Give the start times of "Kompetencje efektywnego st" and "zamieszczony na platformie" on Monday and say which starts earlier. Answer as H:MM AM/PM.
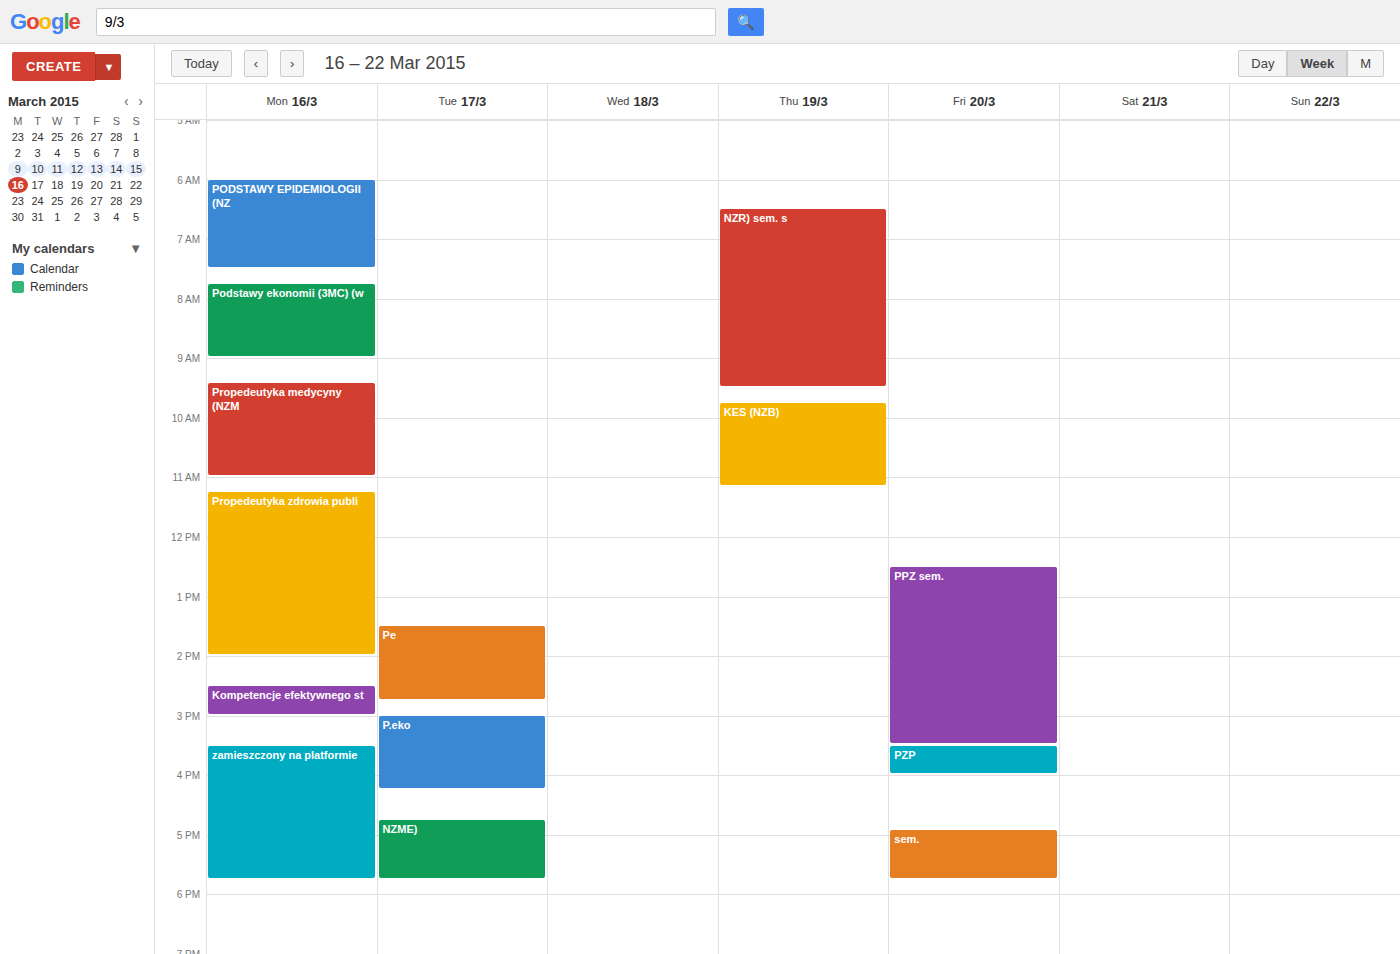
"Kompetencje efektywnego st" 2:30 PM; "zamieszczony na platformie" 3:30 PM.